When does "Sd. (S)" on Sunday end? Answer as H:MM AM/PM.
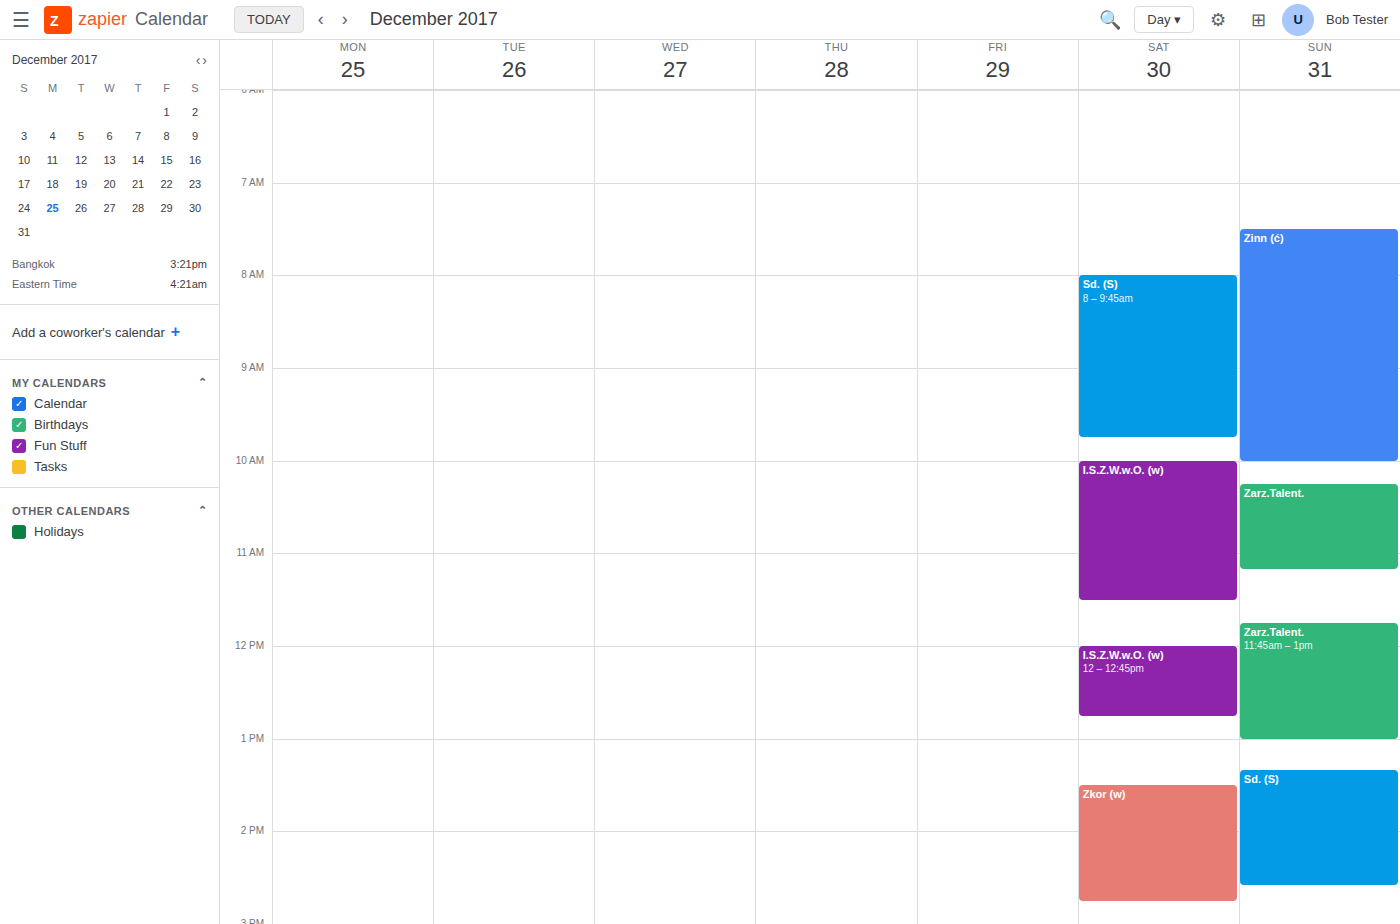
2:35 PM